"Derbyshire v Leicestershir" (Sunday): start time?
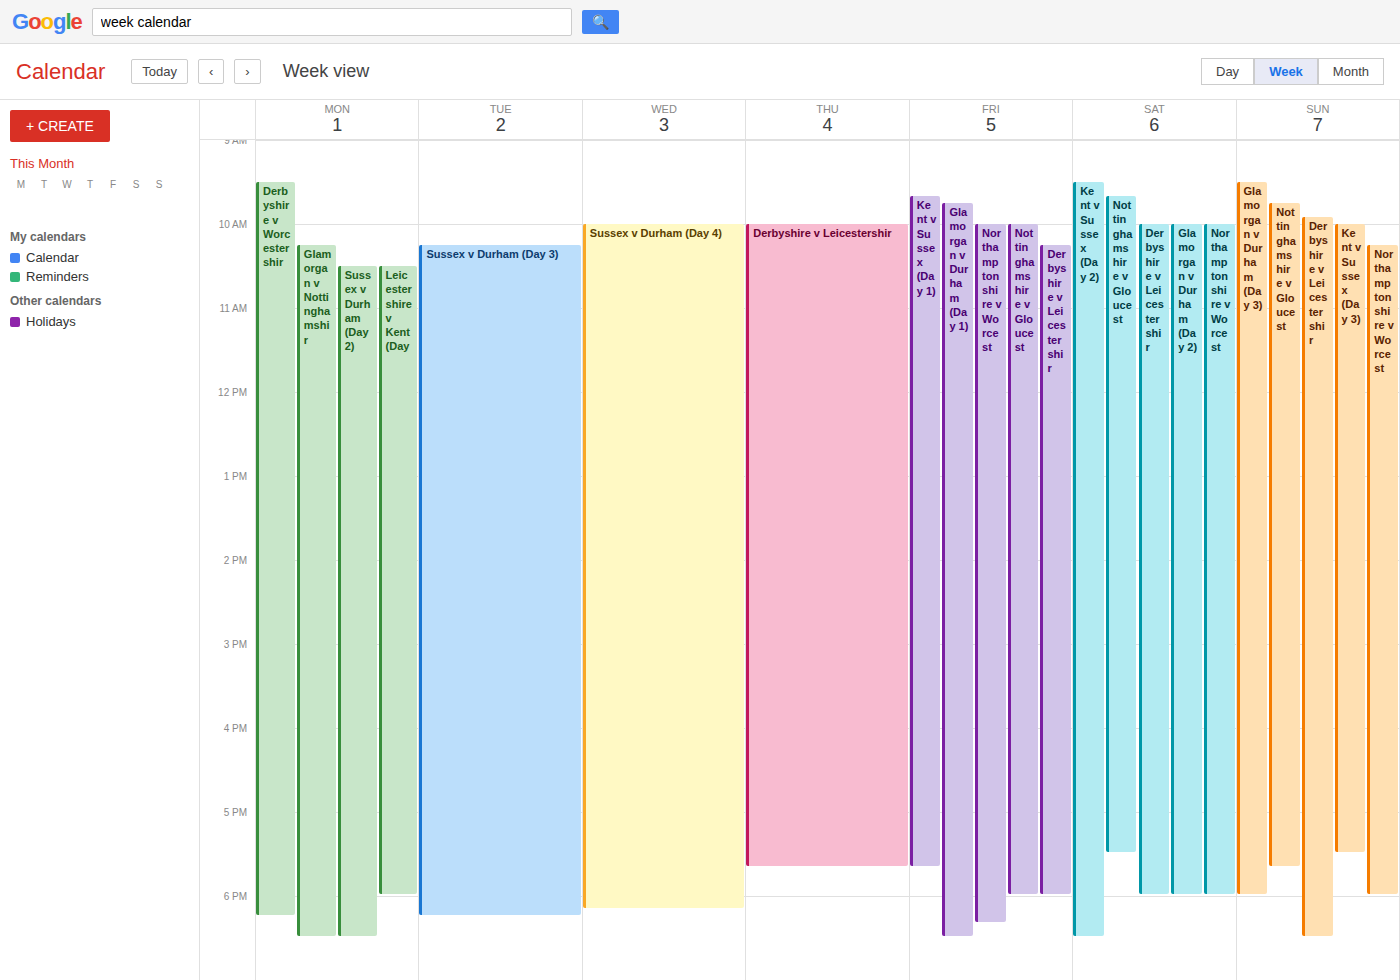
9:55 AM